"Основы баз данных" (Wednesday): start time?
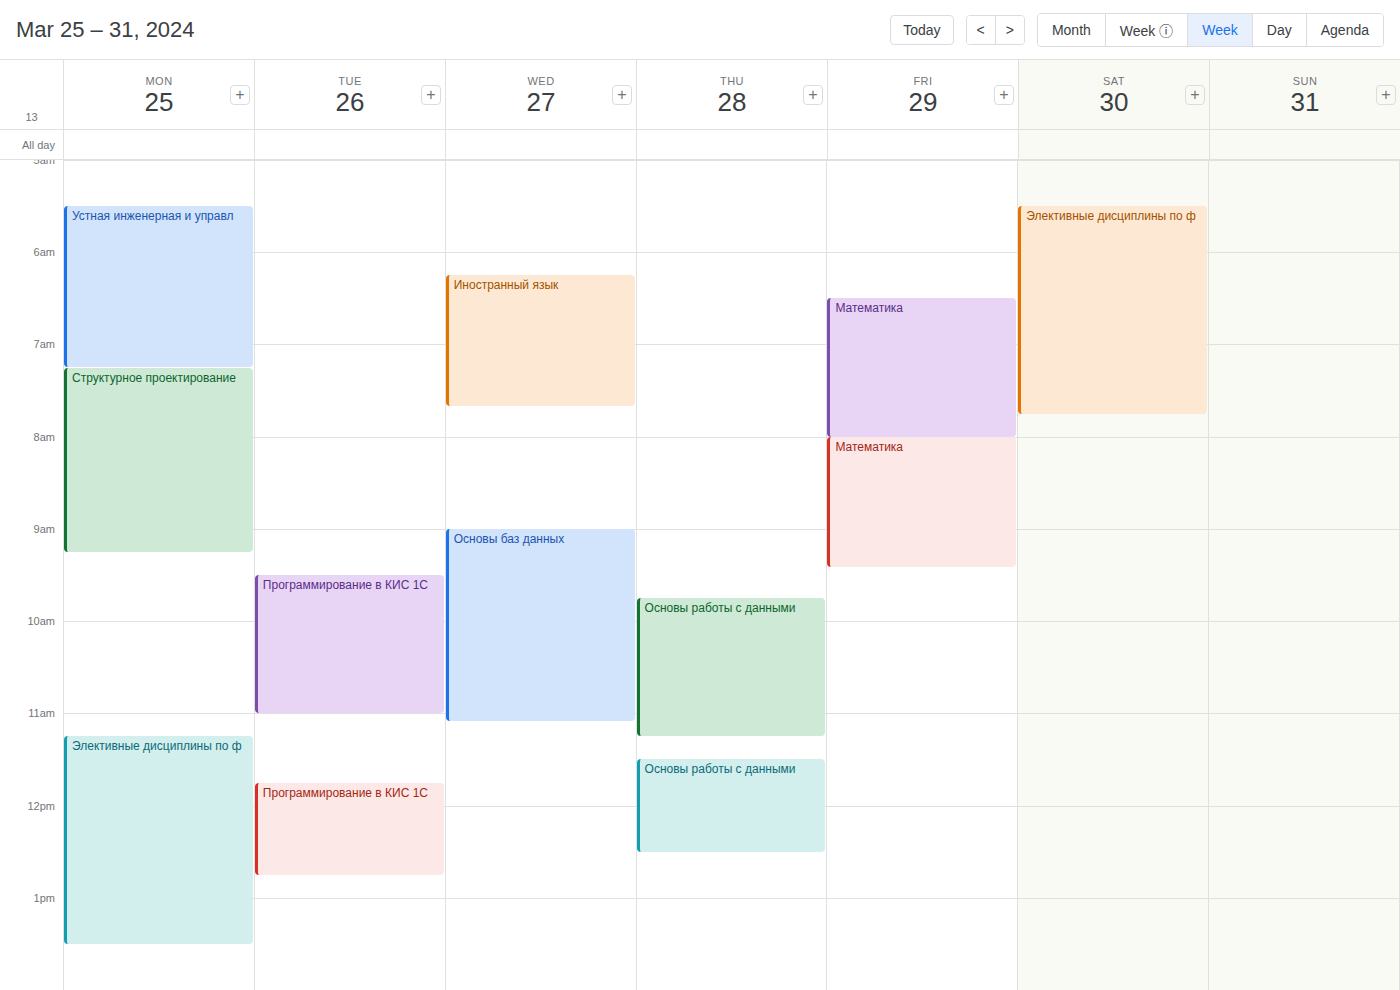
09:00